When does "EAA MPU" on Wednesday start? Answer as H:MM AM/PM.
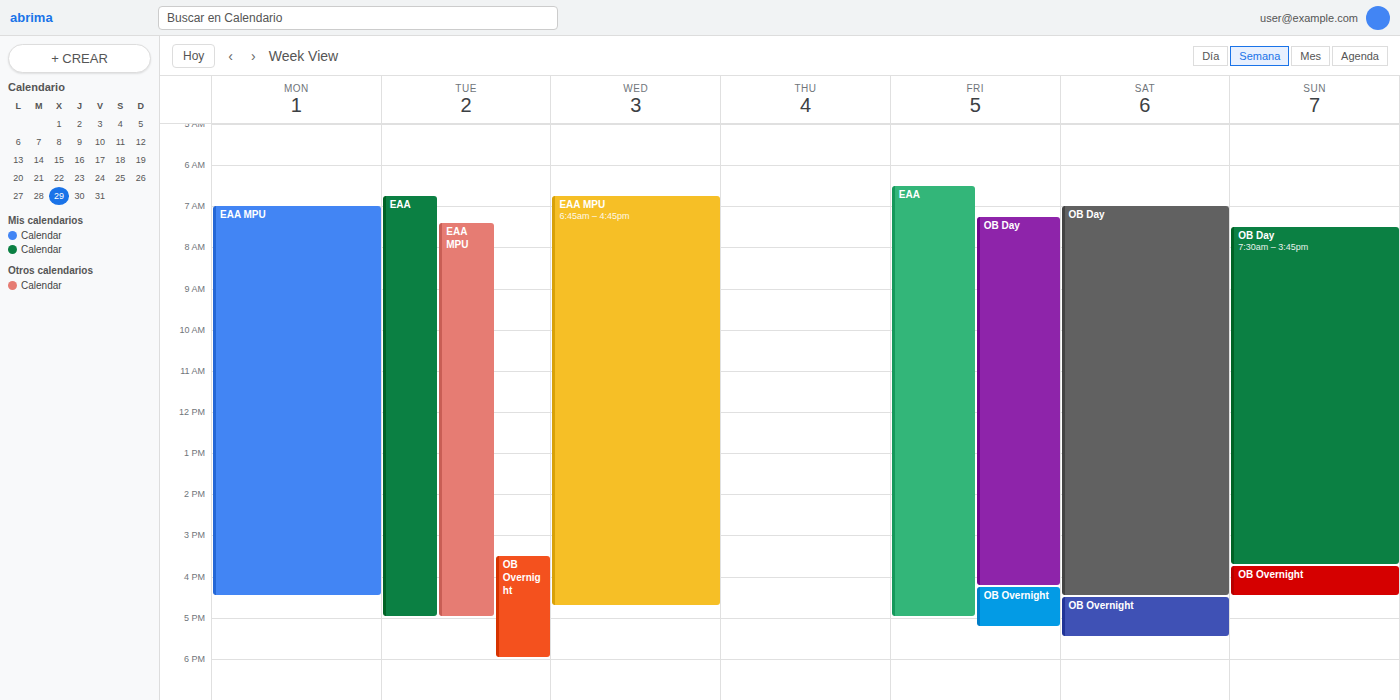
6:45 AM